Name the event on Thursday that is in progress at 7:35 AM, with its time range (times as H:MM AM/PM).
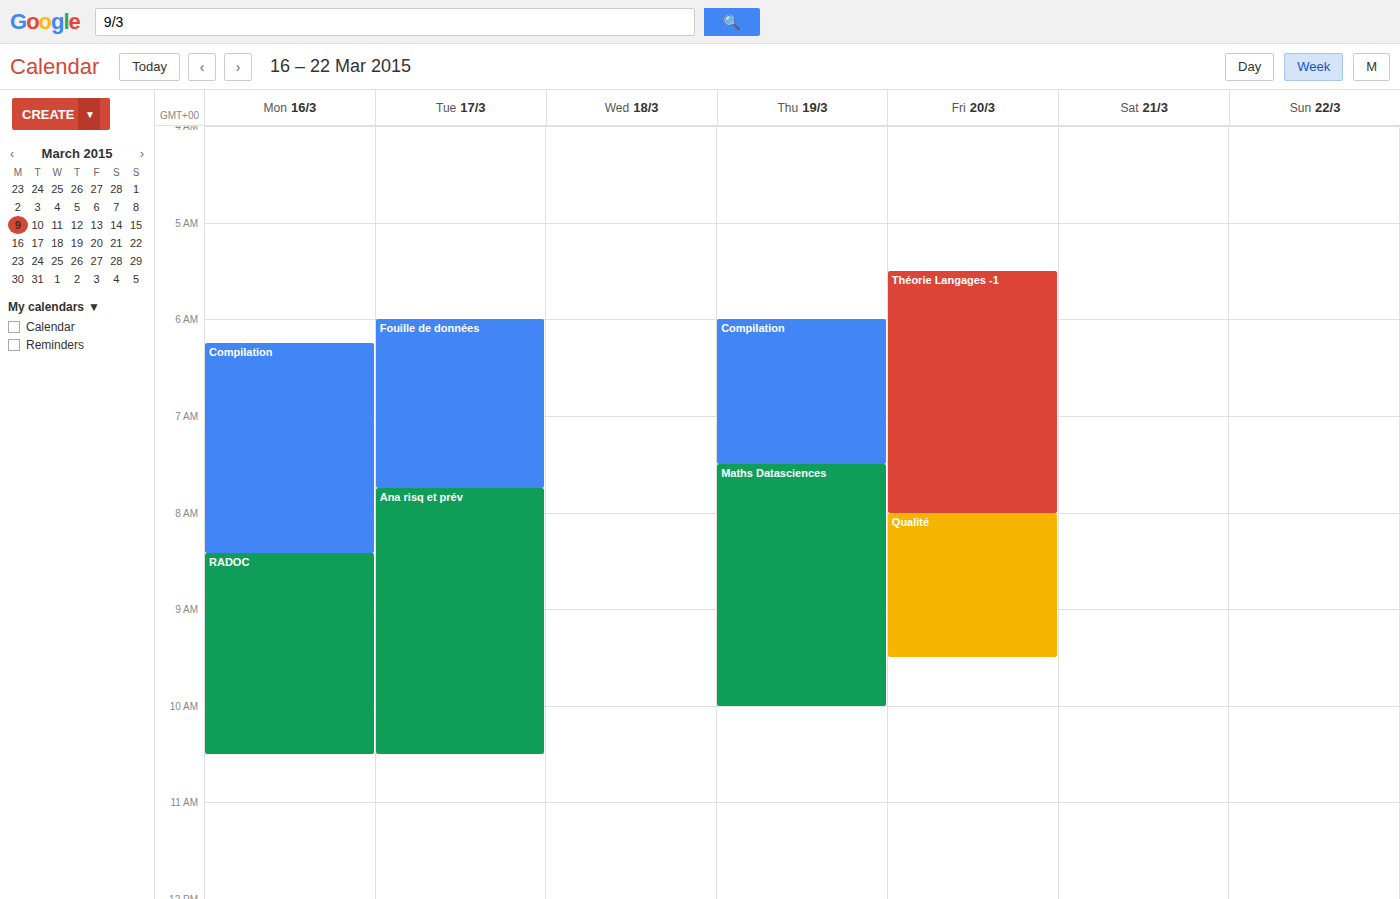
"Maths Datasciences", 7:30 AM to 10:00 AM